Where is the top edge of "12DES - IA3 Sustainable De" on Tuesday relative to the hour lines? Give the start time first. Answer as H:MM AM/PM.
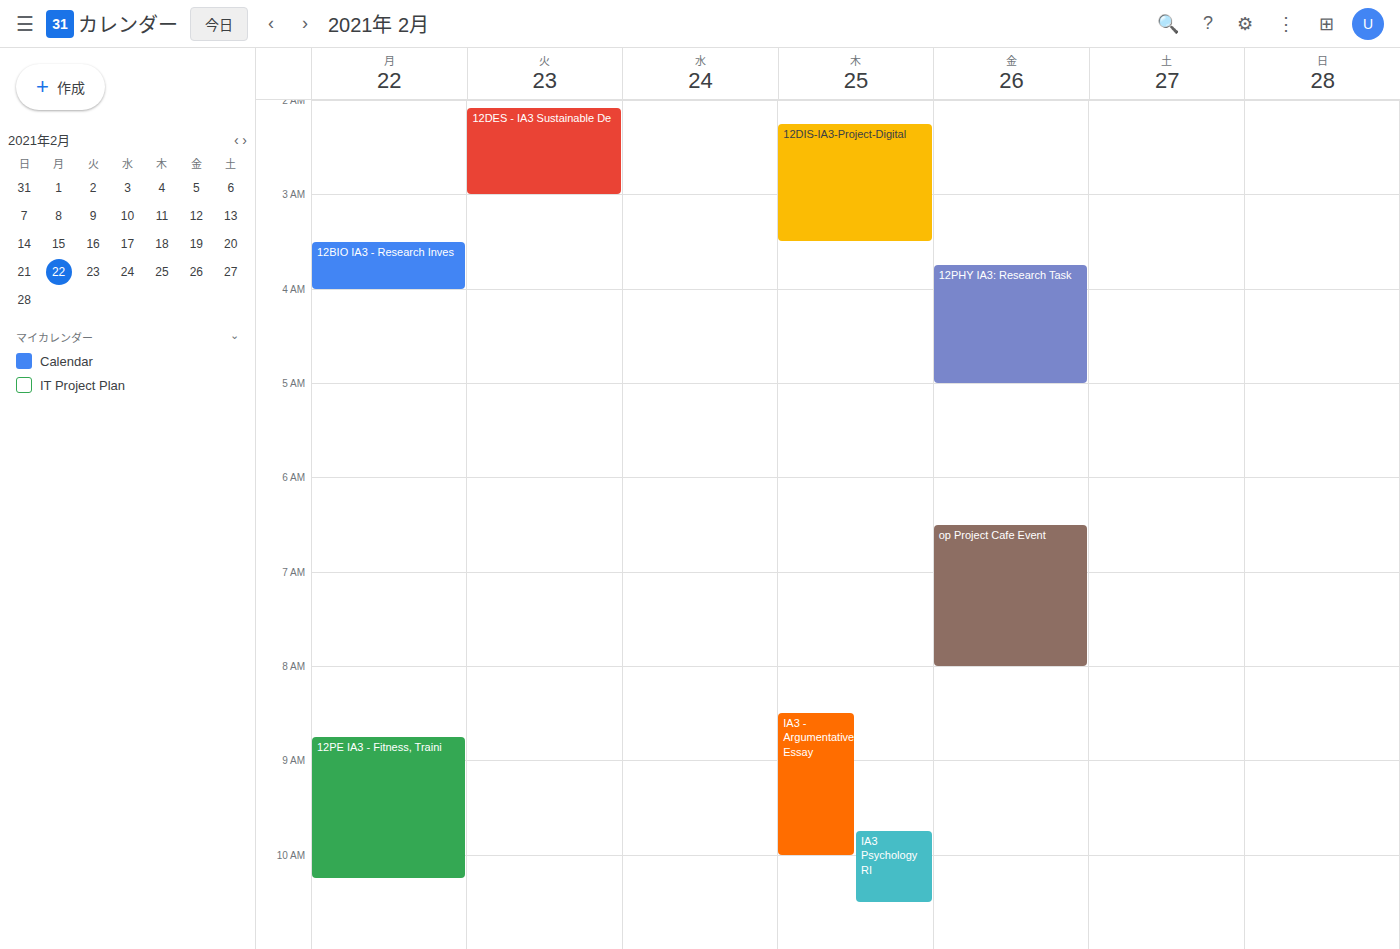
2:05 AM -- neither: 5 minutes below the 2 AM line and 55 minutes above the 3 AM line.